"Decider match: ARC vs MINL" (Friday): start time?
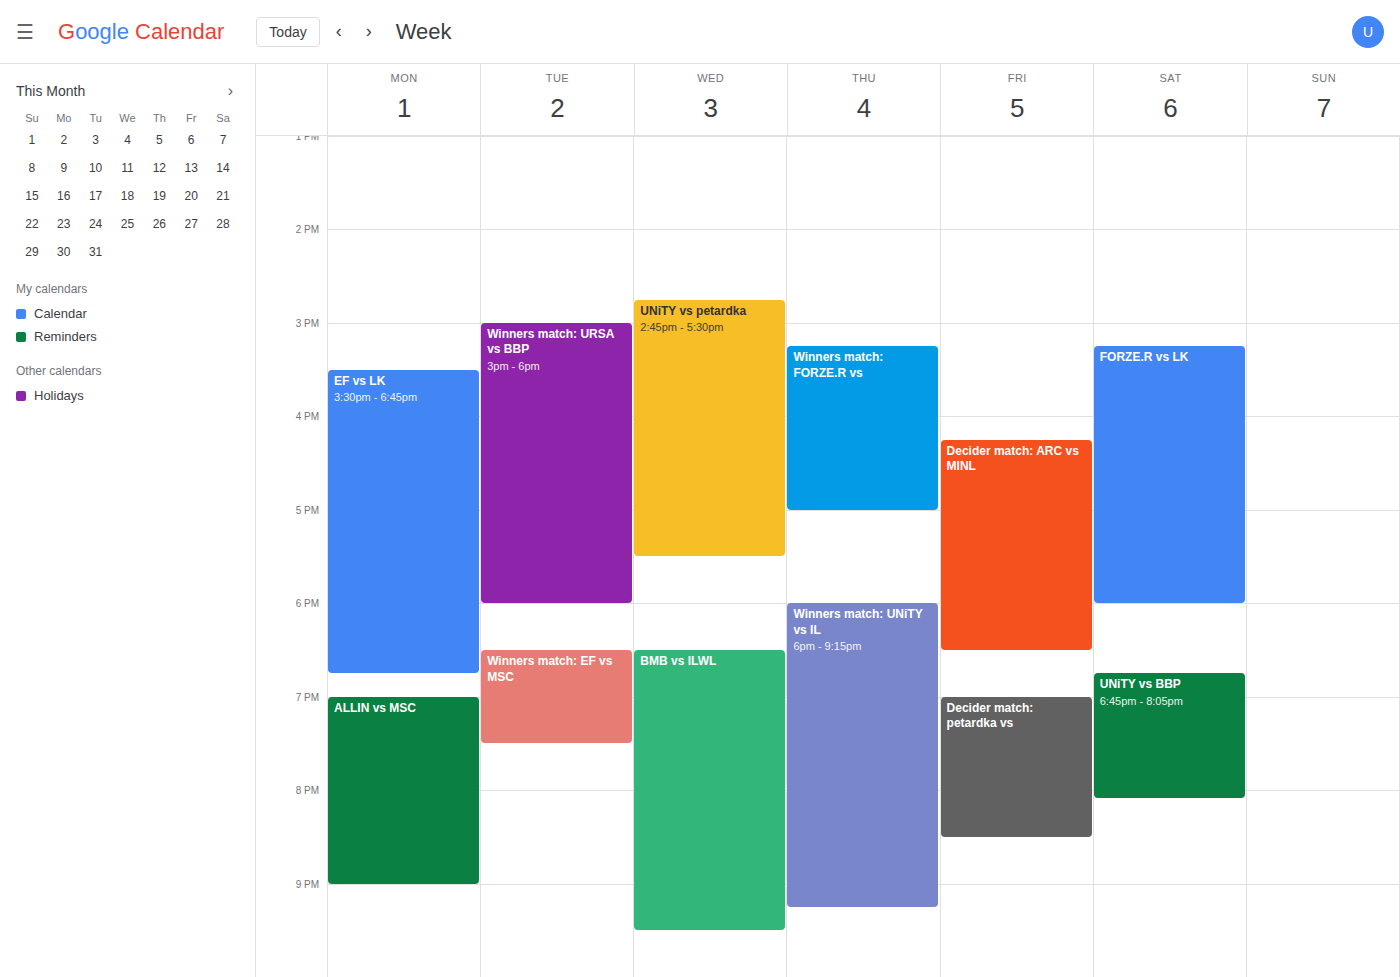
4:15 PM